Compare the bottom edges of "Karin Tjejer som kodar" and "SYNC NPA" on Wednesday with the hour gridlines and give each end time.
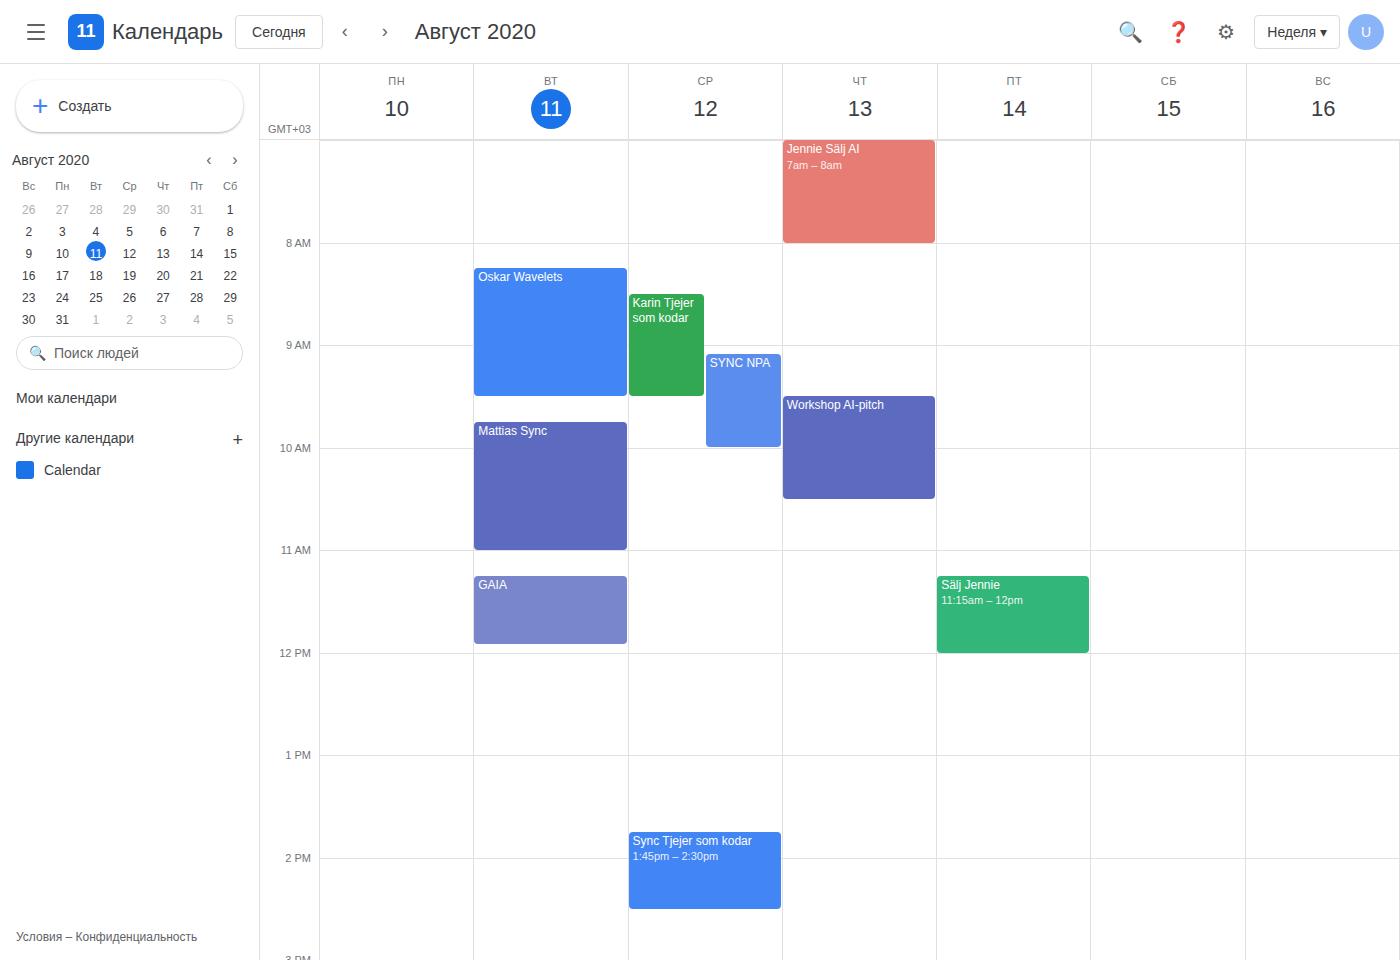
"Karin Tjejer som kodar": 9:30 AM, halfway between the 9 AM and 10 AM lines. "SYNC NPA": 10:00 AM, exactly on the 10 AM line.